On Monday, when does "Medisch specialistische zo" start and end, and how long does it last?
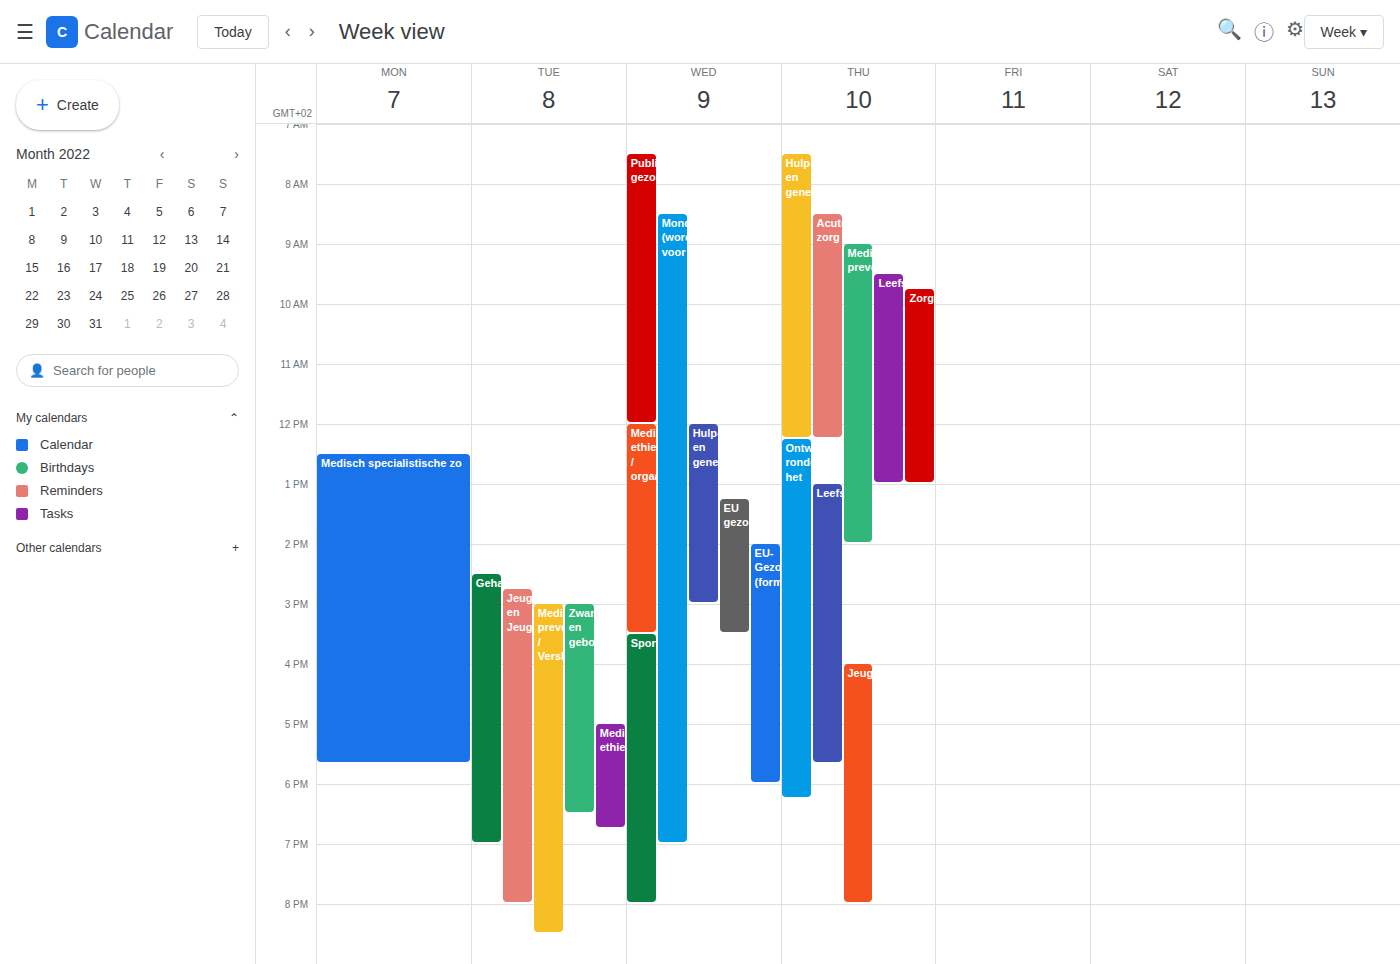
12:30 PM to 5:40 PM, 5 hours 10 minutes